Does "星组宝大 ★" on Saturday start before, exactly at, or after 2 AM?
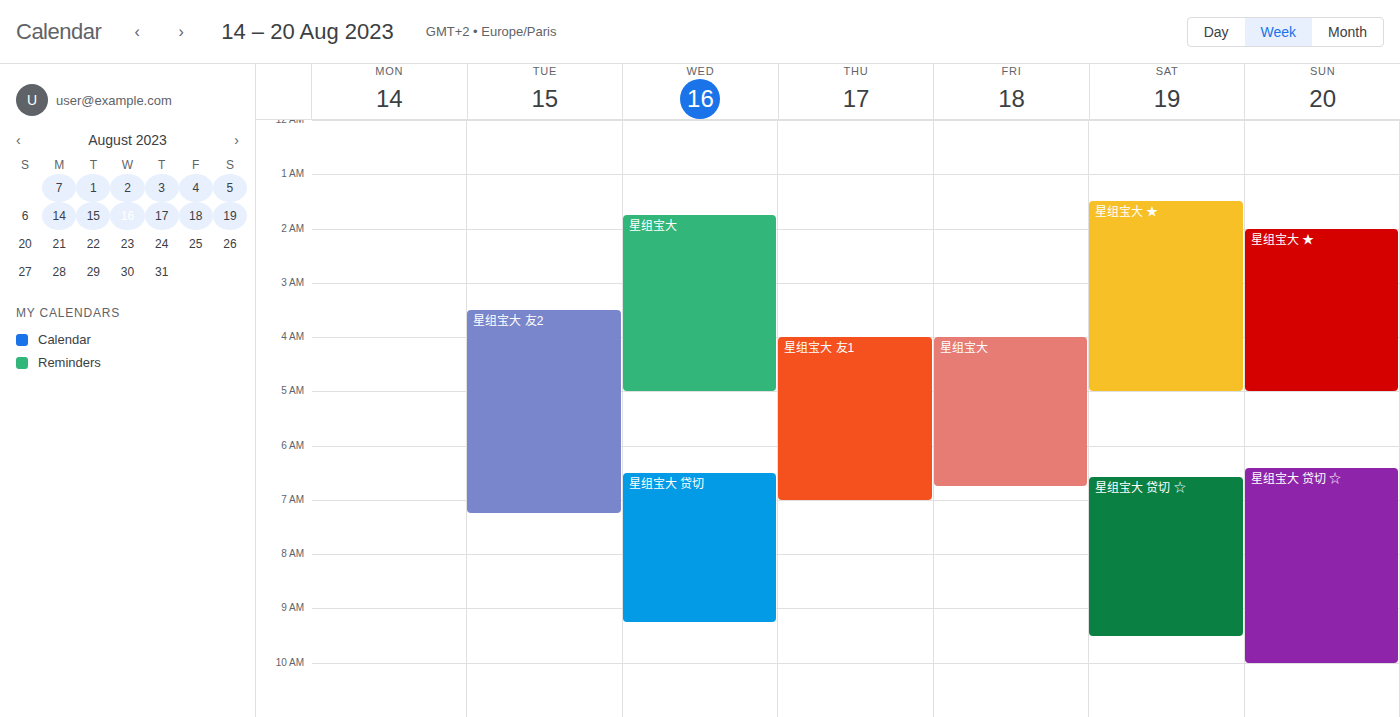
1:30 AM -- before 2 AM, 30 minutes above the 2 AM line.